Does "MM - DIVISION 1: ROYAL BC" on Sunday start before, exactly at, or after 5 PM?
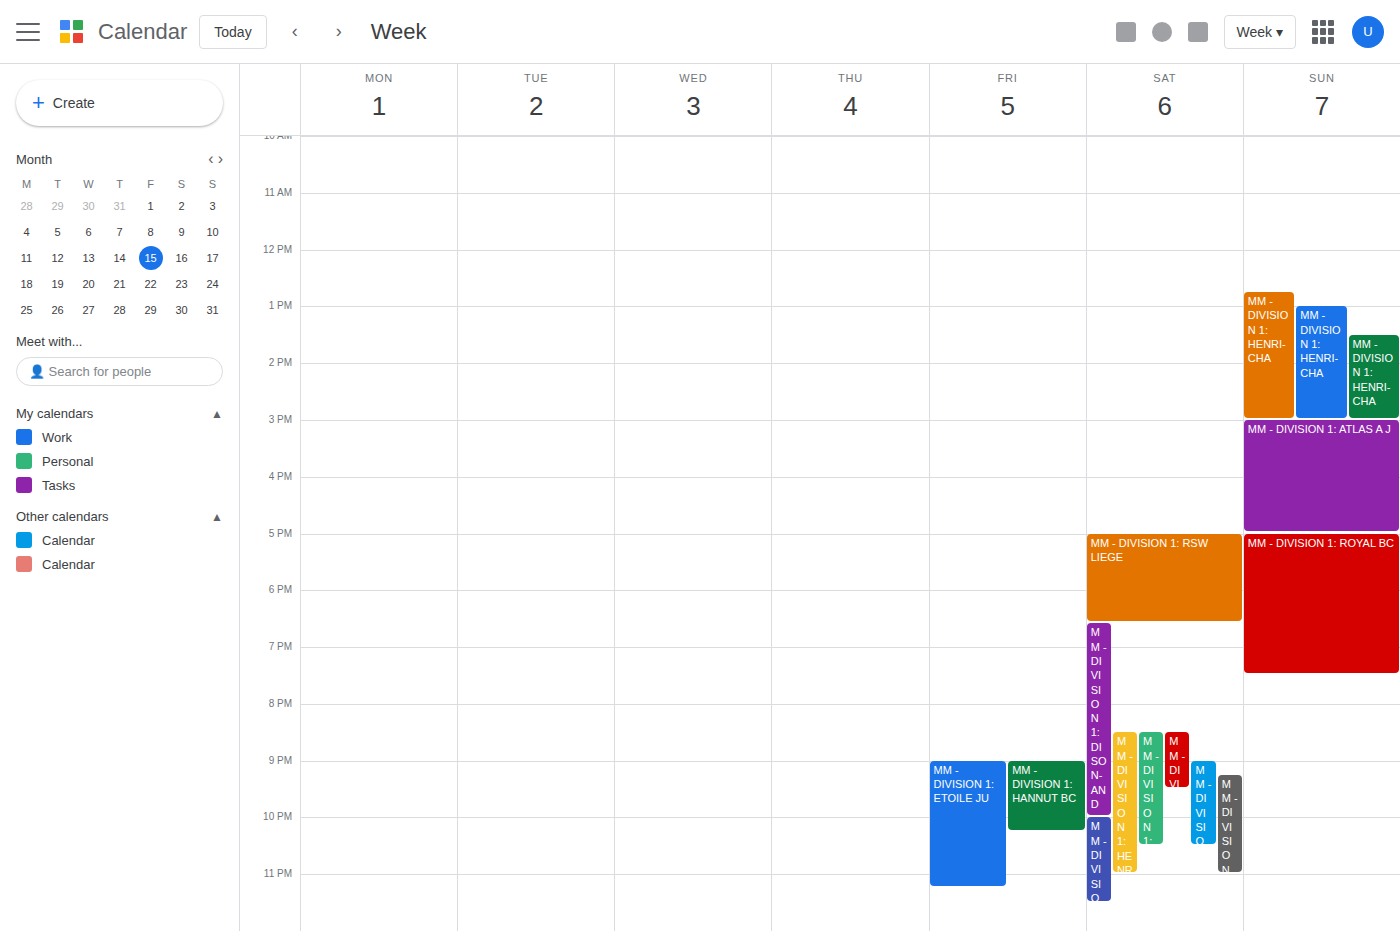
5:00 PM -- exactly at 5 PM, on the 5 PM line.